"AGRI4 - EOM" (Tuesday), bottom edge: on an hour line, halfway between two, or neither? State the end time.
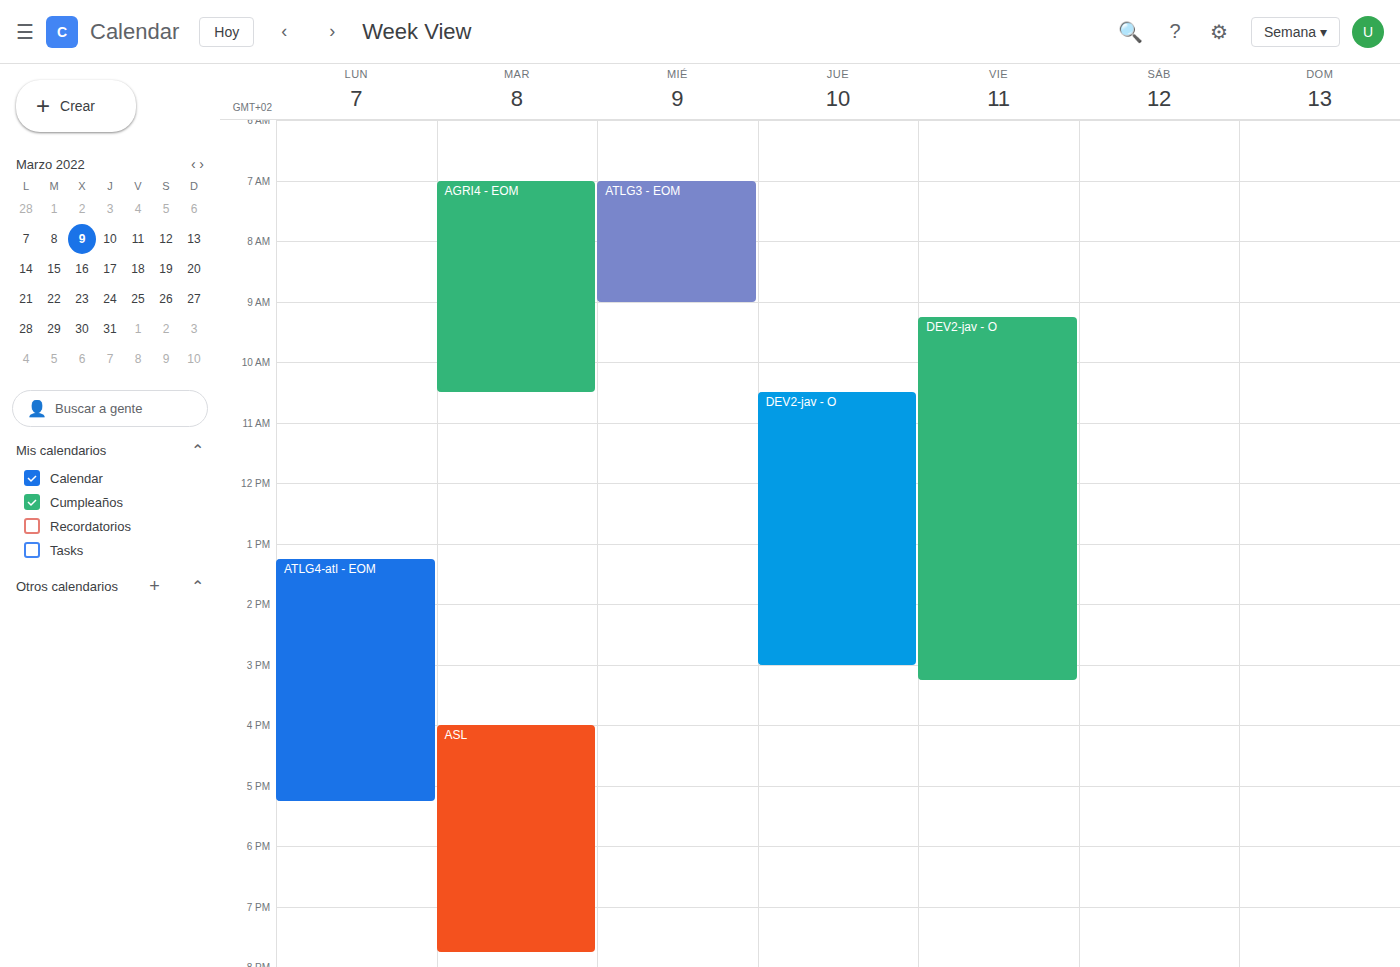
10:30 AM -- halfway between the 10 AM and 11 AM lines.